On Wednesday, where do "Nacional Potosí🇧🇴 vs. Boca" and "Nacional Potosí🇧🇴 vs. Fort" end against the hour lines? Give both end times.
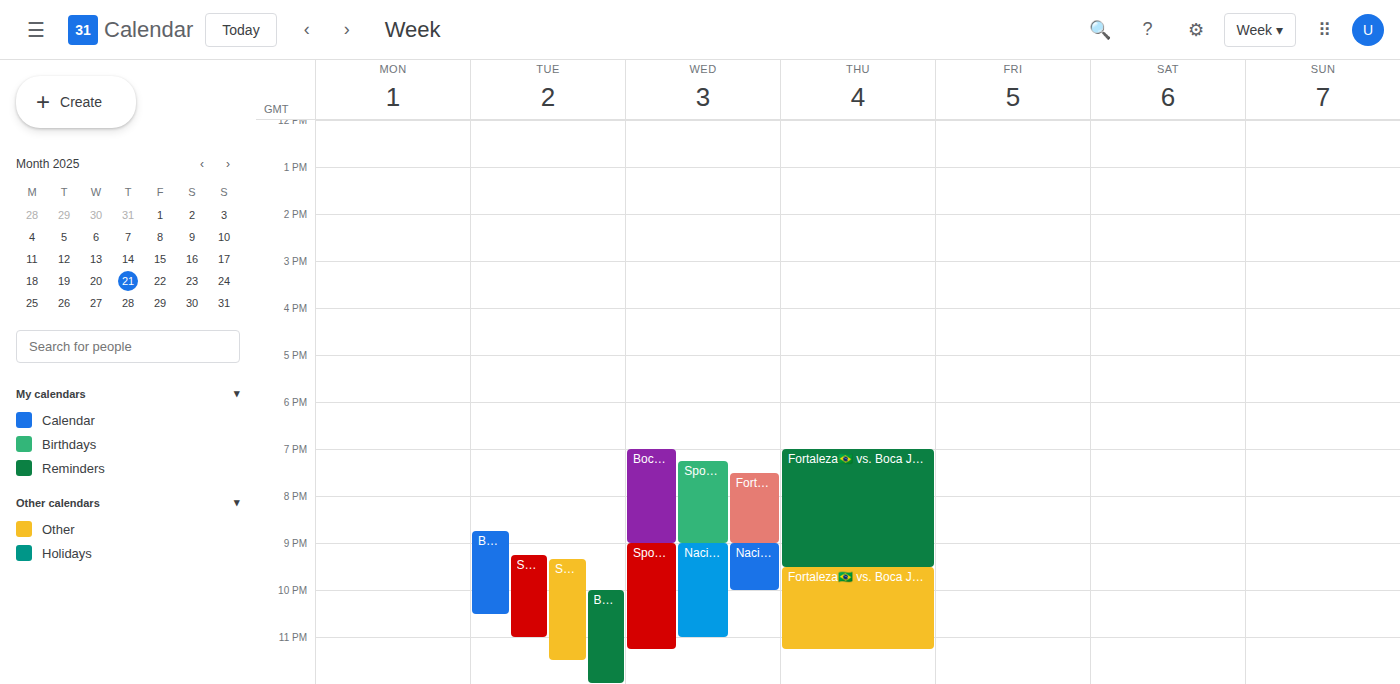
"Nacional Potosí🇧🇴 vs. Boca": 11:00 PM, exactly on the 11 PM line. "Nacional Potosí🇧🇴 vs. Fort": 10:00 PM, exactly on the 10 PM line.